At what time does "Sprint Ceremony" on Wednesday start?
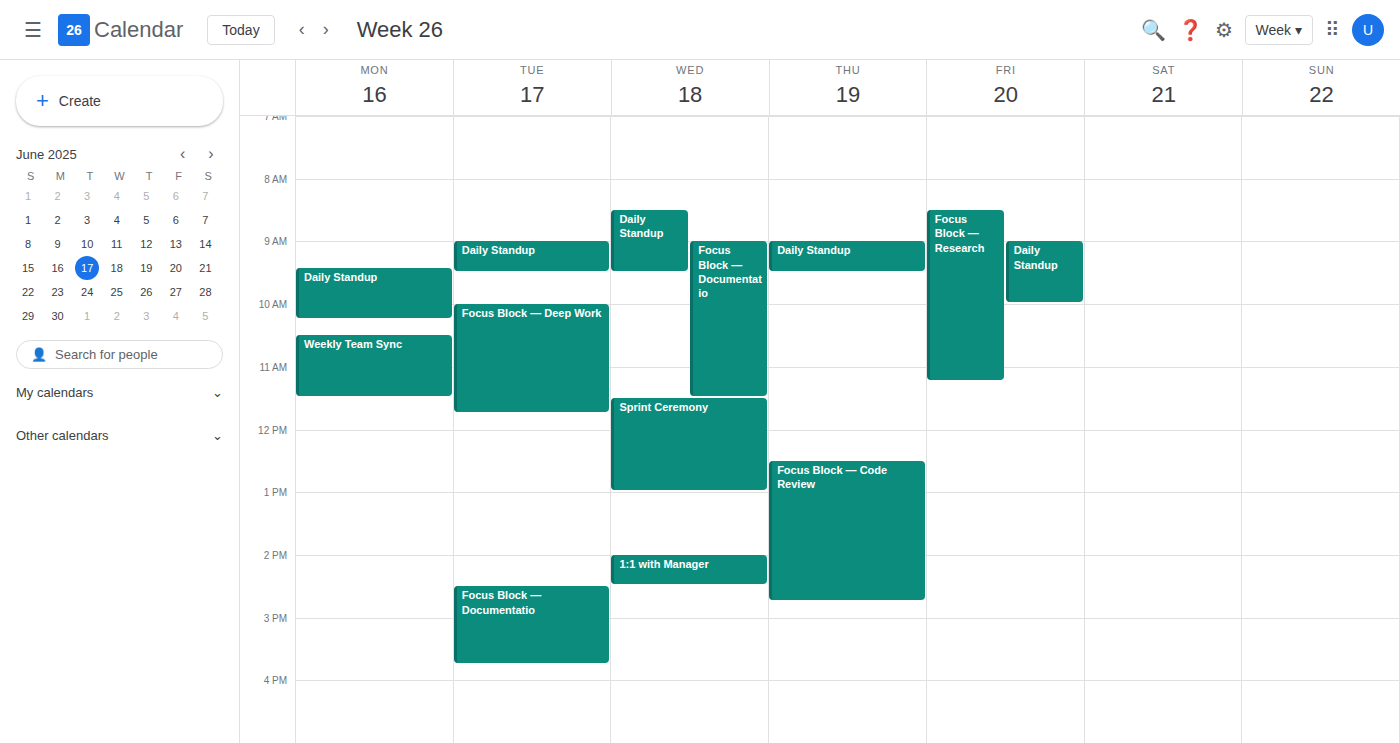
11:30 AM